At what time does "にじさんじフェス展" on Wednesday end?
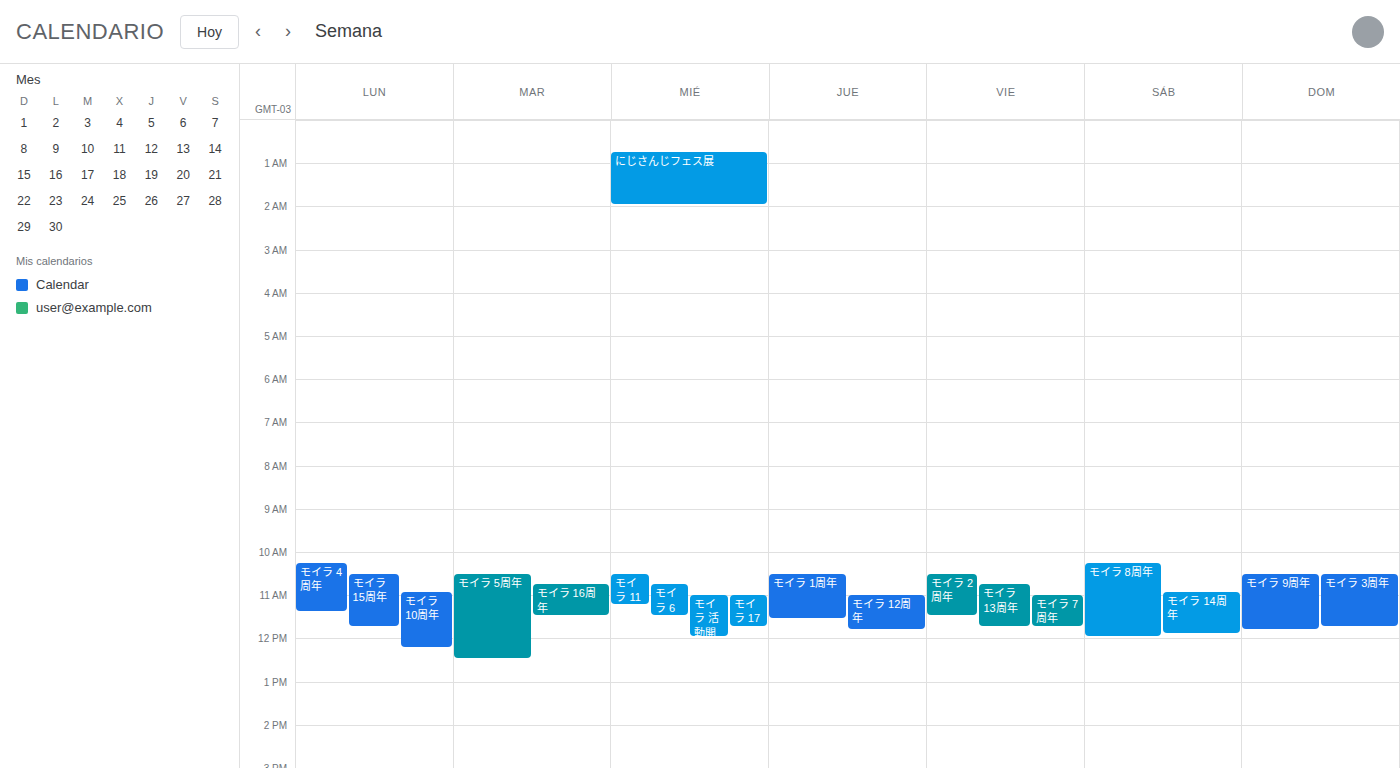
2:00 AM